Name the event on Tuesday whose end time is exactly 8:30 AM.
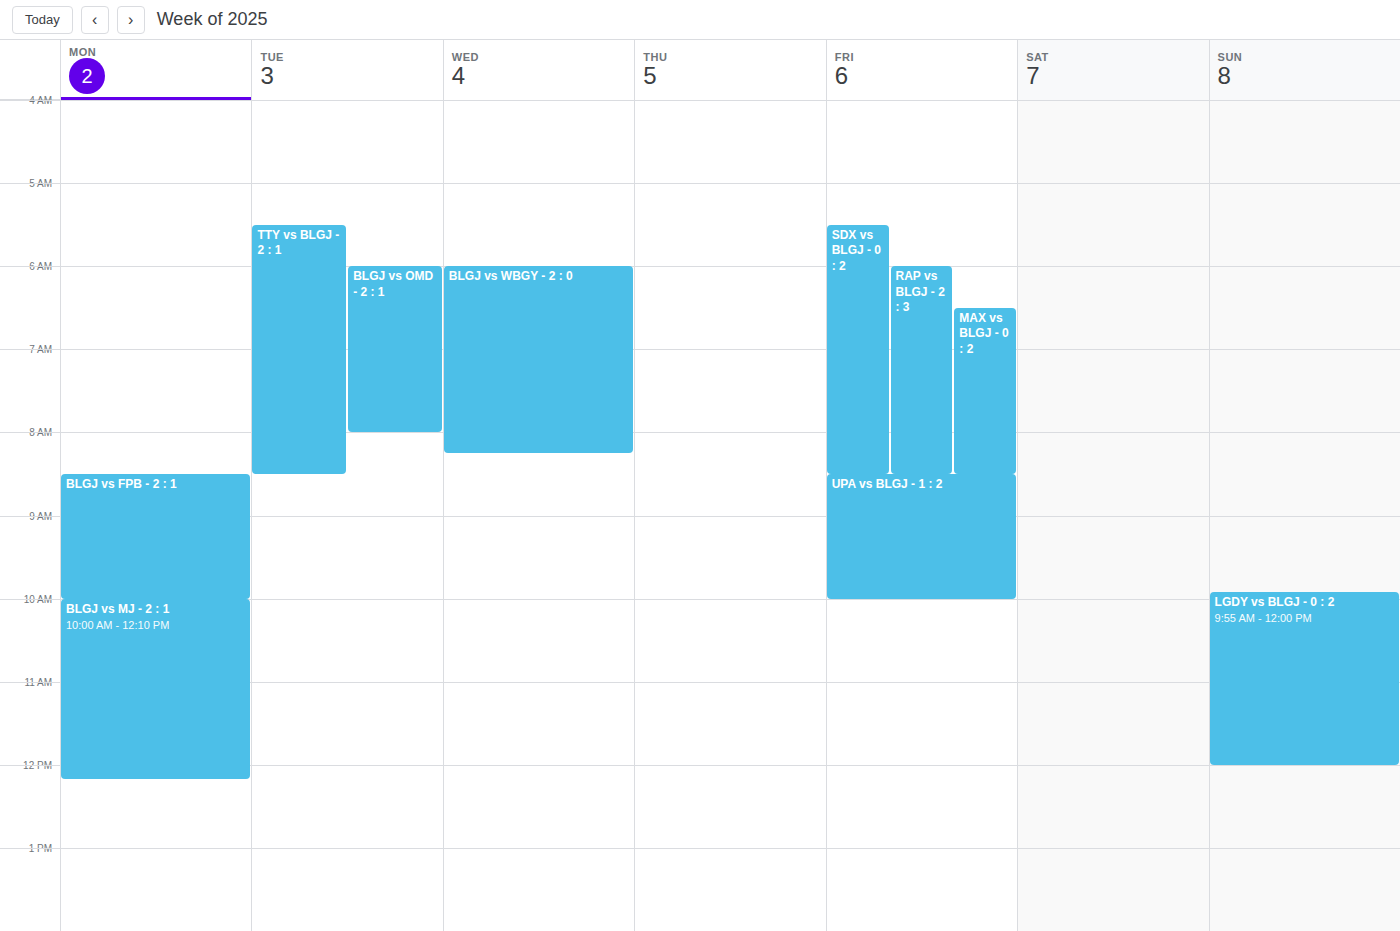
"TTY vs BLGJ - 2 : 1"